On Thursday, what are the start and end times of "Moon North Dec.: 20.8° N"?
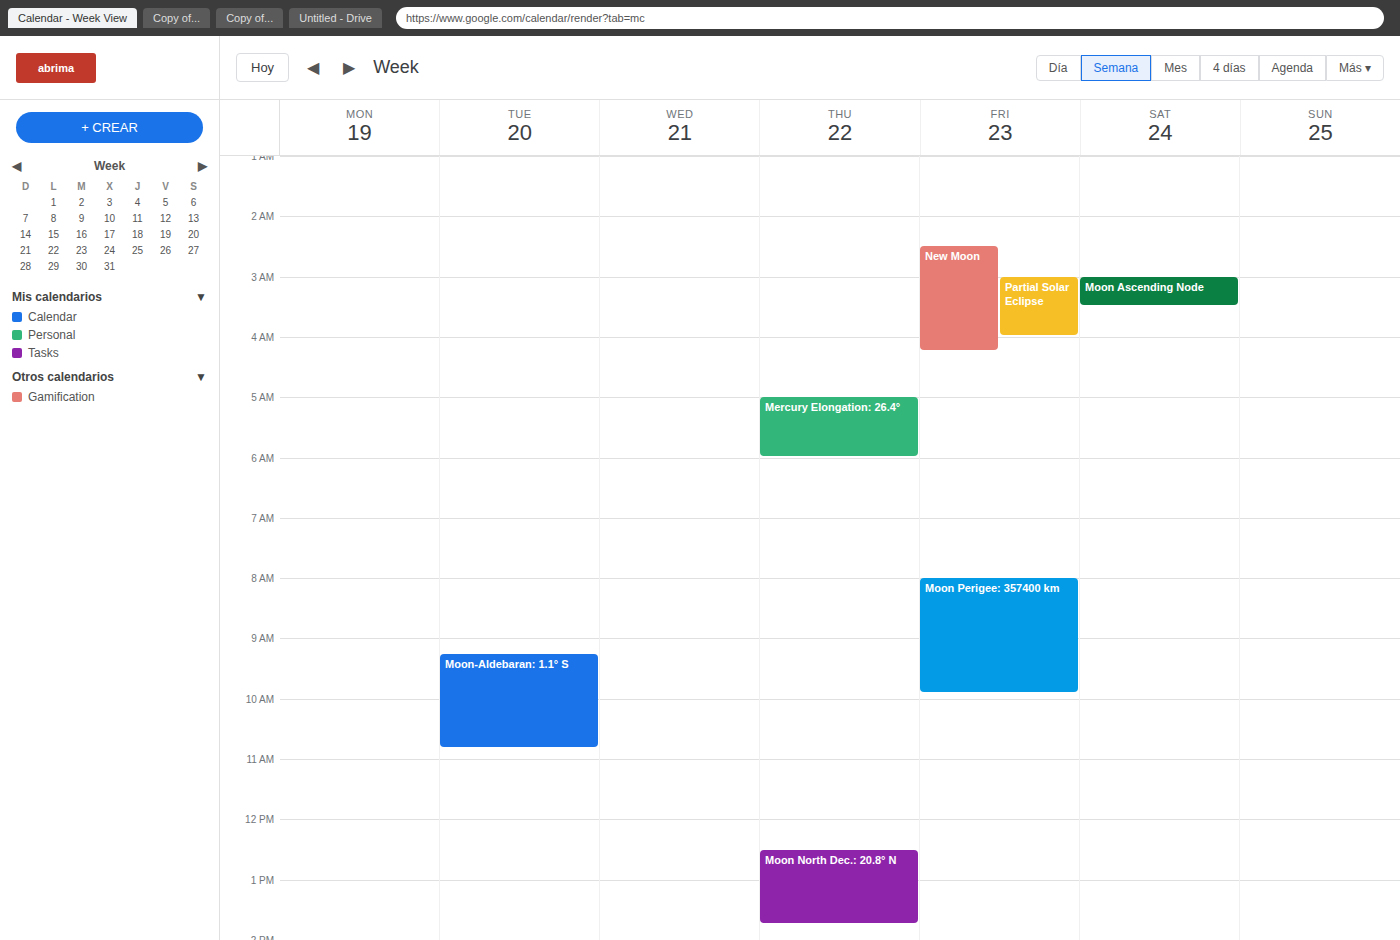
12:30 PM to 1:45 PM